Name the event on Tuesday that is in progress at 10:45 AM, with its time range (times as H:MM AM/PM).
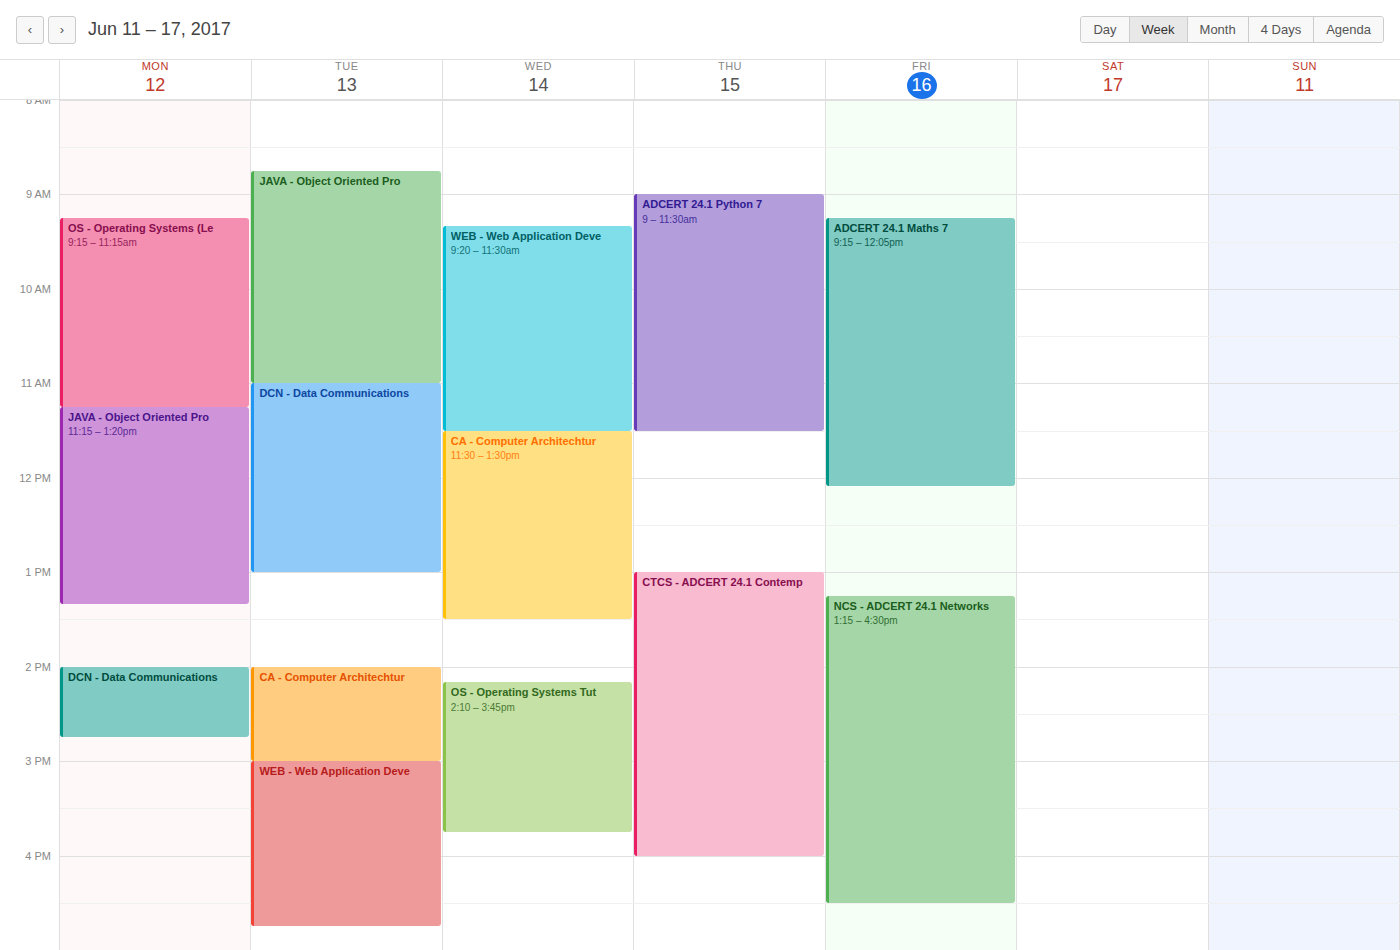
"JAVA - Object Oriented Pro", 8:45 AM to 11:00 AM